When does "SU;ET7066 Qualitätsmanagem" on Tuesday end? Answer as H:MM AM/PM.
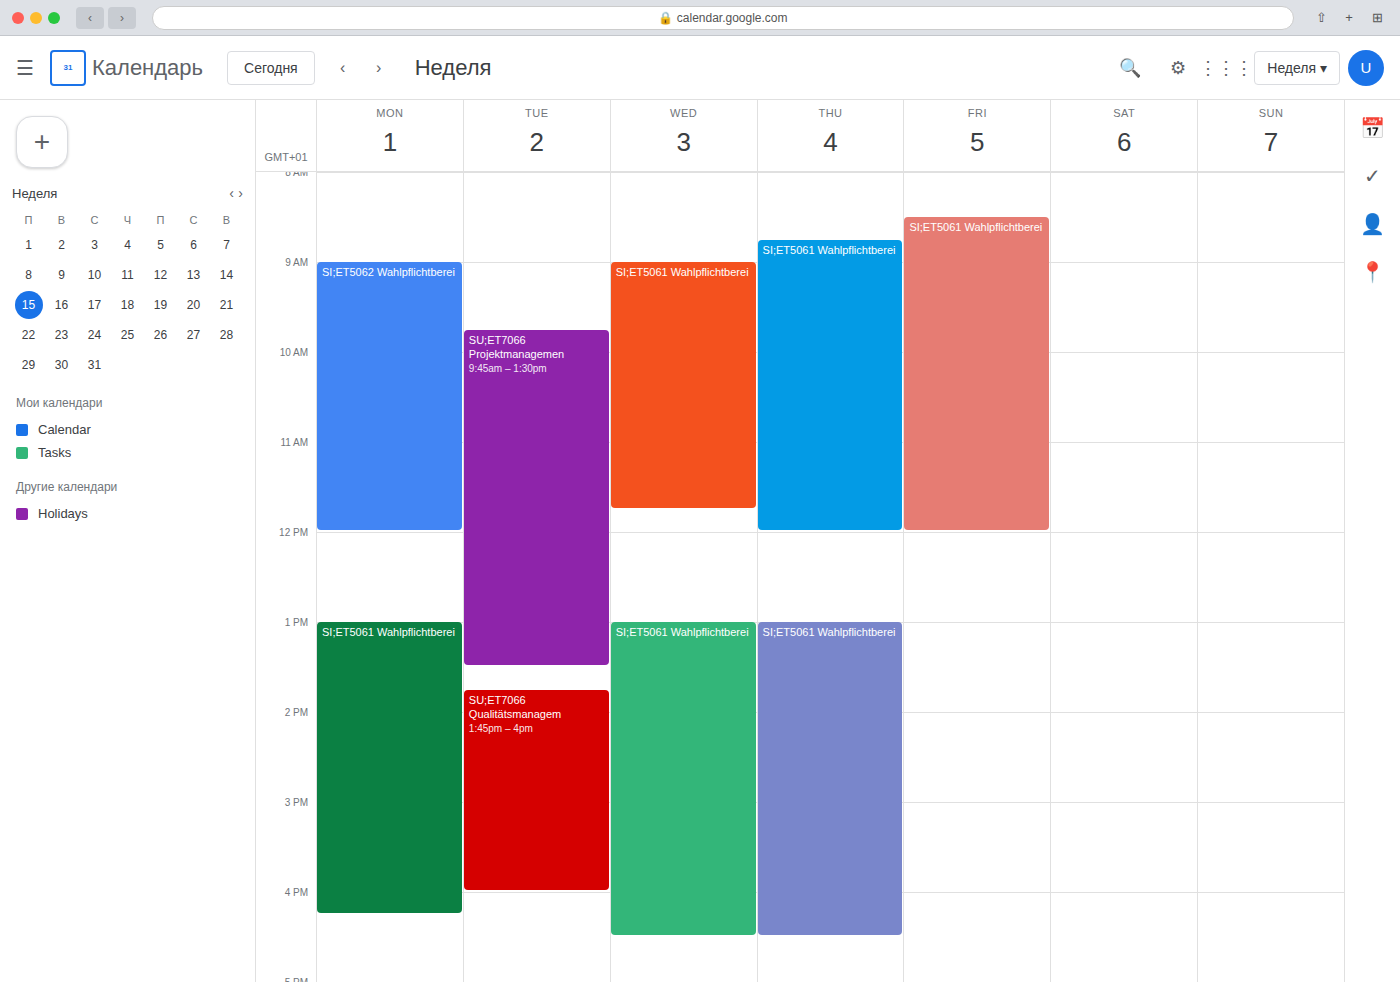
4:00 PM